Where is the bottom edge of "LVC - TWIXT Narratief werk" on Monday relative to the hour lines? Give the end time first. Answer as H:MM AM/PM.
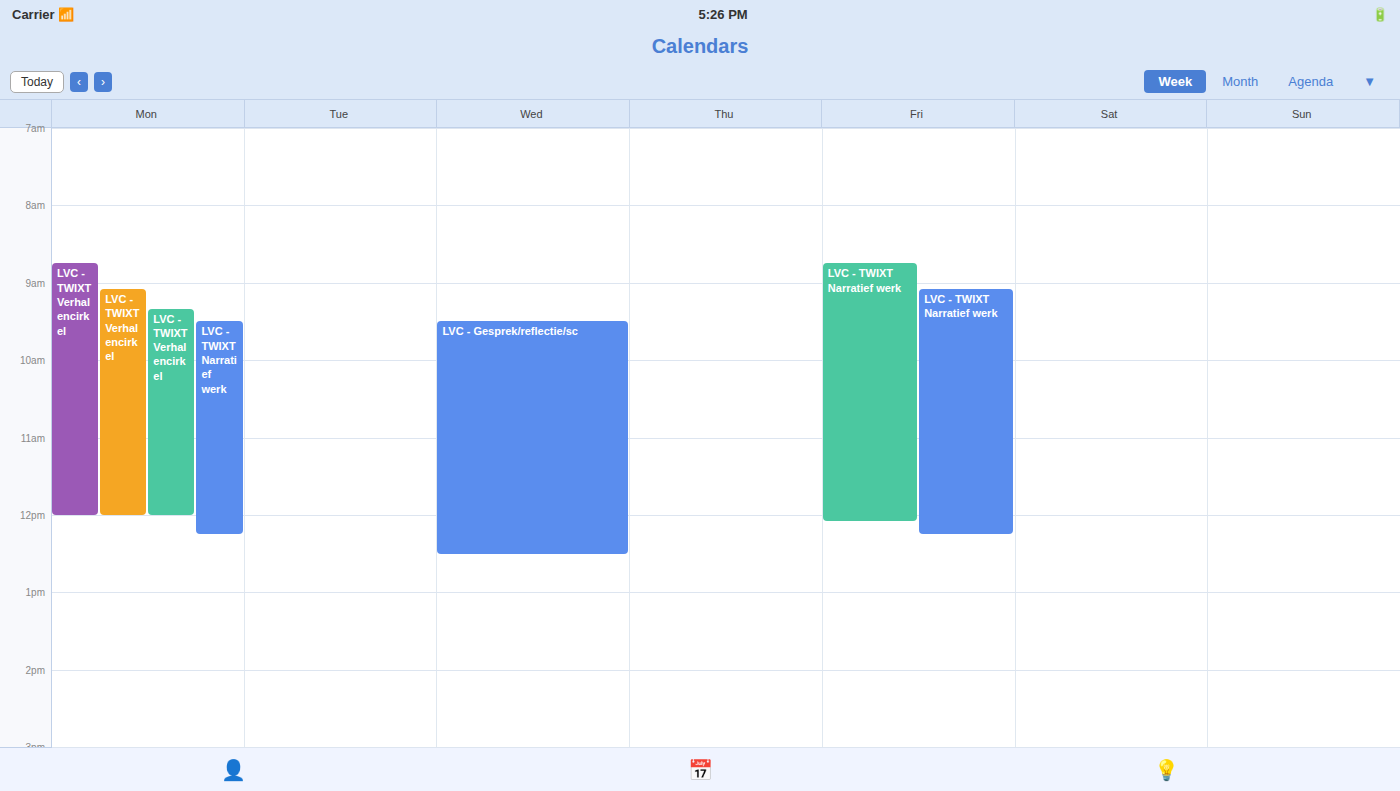
12:15 PM -- neither: a quarter of the way from the 12 PM line to the 1 PM line.